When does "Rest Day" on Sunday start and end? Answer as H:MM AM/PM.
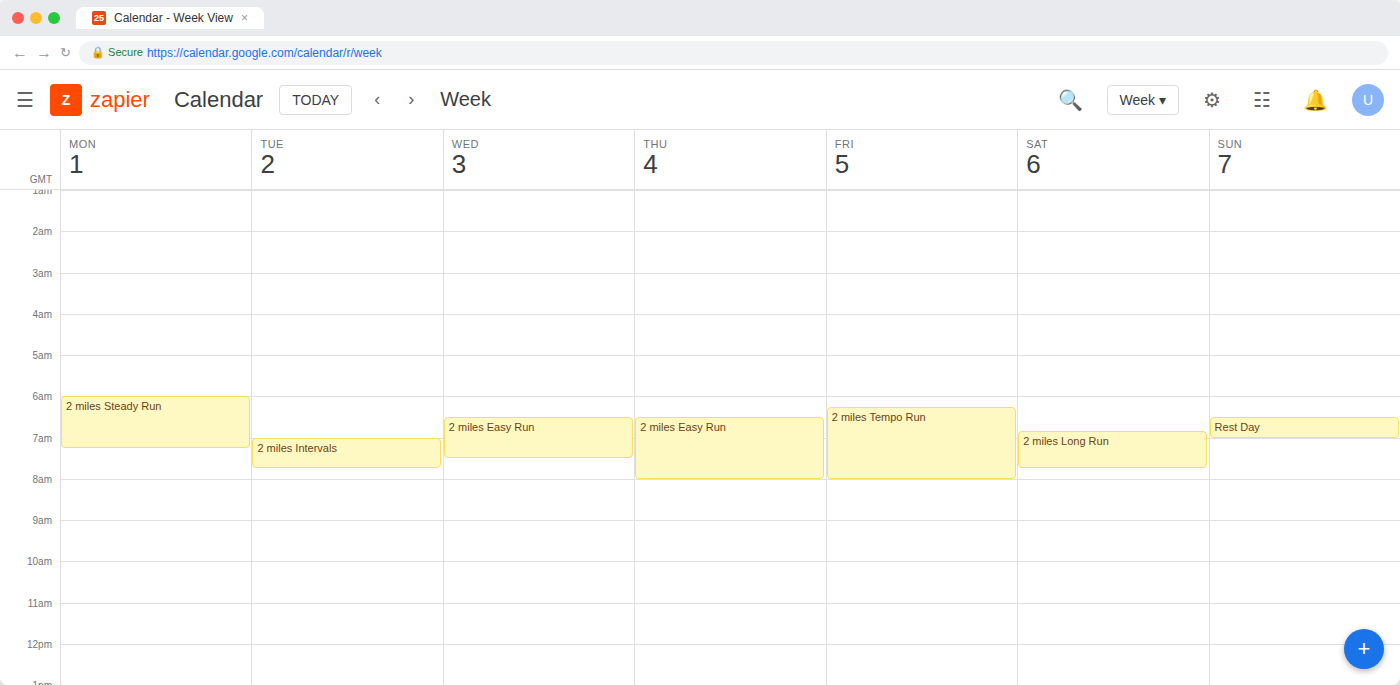
6:30 AM to 7:00 AM